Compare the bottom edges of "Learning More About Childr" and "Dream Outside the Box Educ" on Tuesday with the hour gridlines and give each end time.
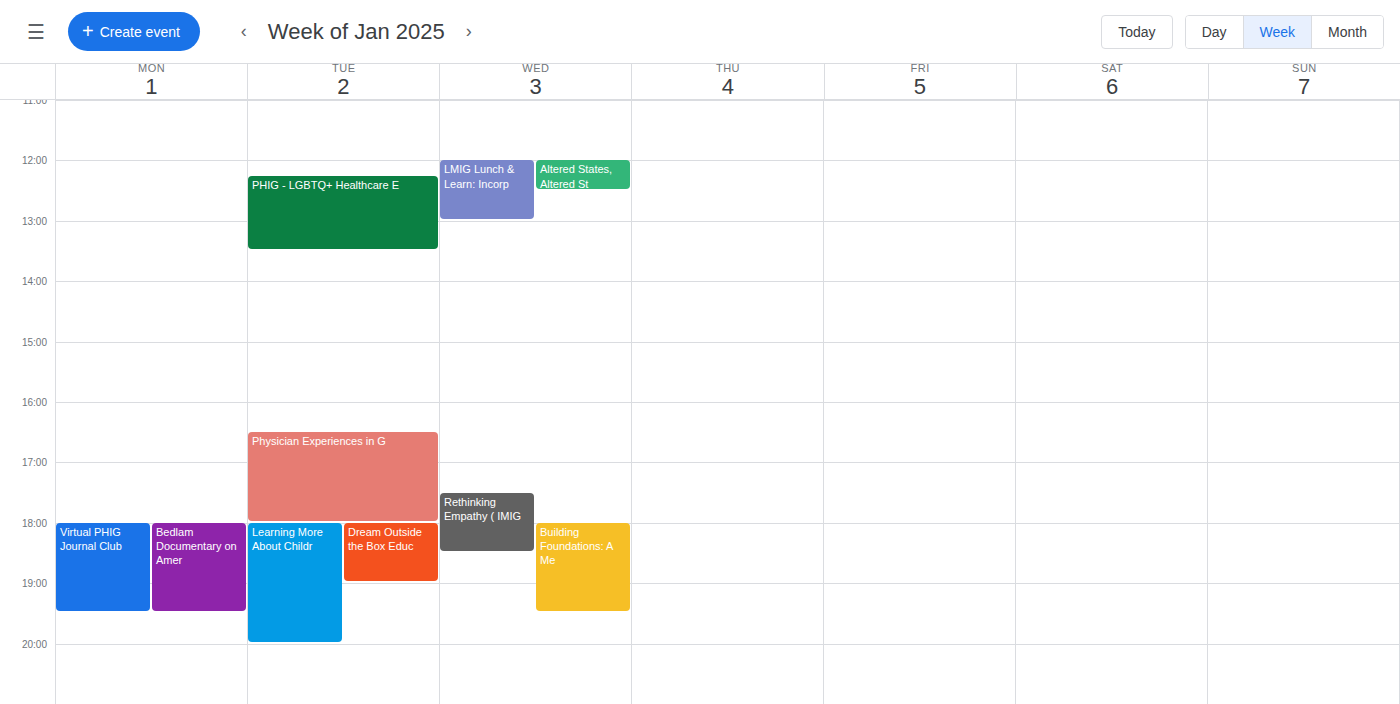
"Learning More About Childr": 8:00 PM, exactly on the 8 PM line. "Dream Outside the Box Educ": 7:00 PM, exactly on the 7 PM line.